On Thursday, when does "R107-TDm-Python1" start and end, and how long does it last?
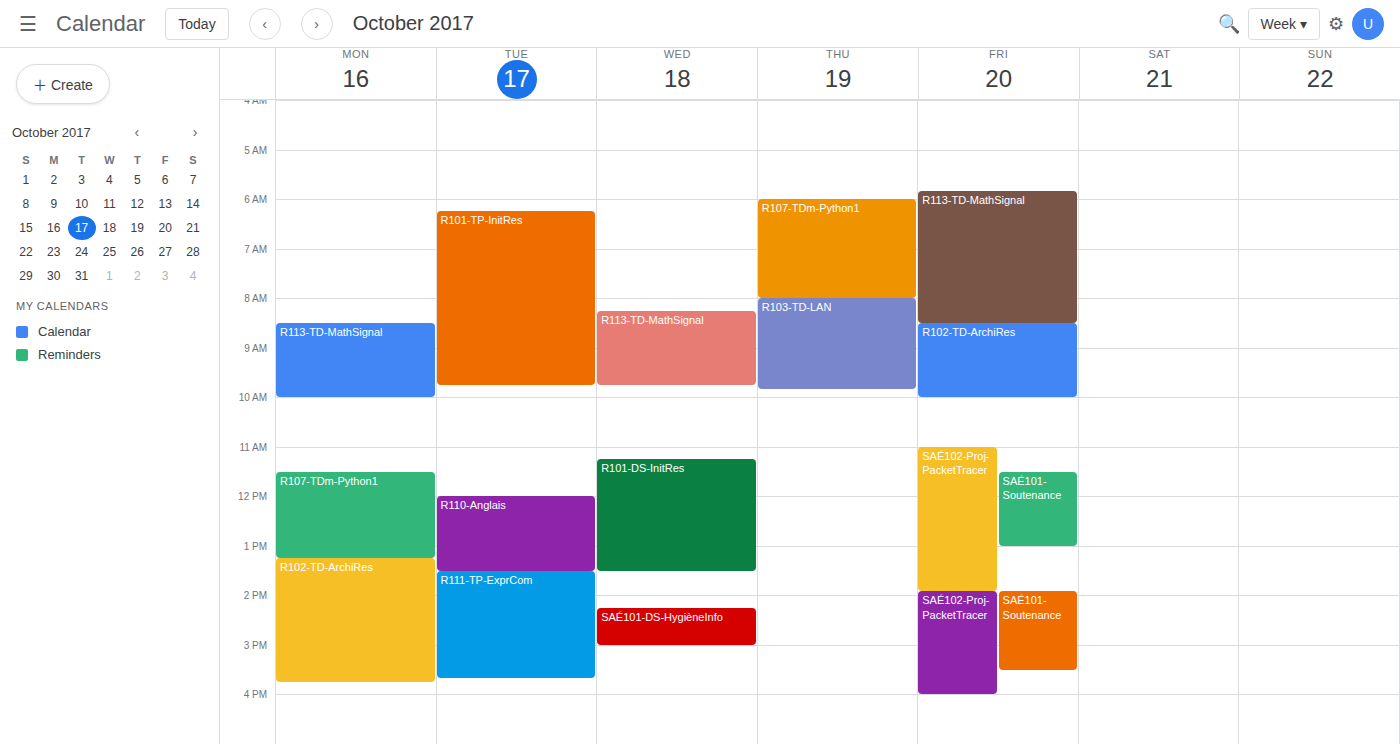
6:00 AM to 8:00 AM, 2 hours